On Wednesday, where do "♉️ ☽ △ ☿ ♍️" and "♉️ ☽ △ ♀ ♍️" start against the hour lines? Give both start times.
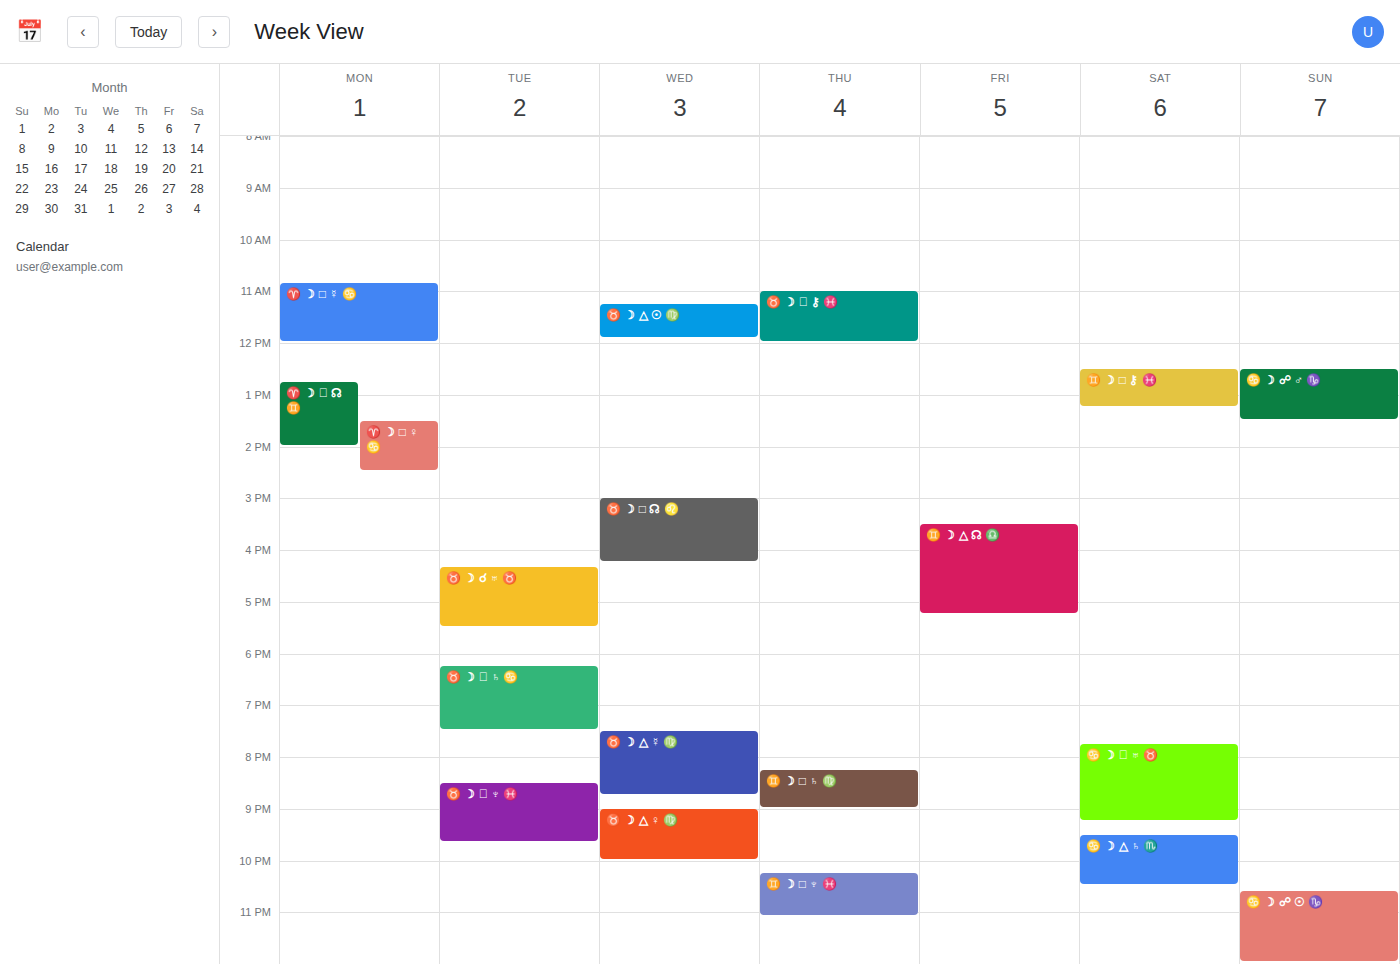
"♉️ ☽ △ ☿ ♍️": 7:30 PM, halfway between the 7 PM and 8 PM lines. "♉️ ☽ △ ♀ ♍️": 9:00 PM, exactly on the 9 PM line.